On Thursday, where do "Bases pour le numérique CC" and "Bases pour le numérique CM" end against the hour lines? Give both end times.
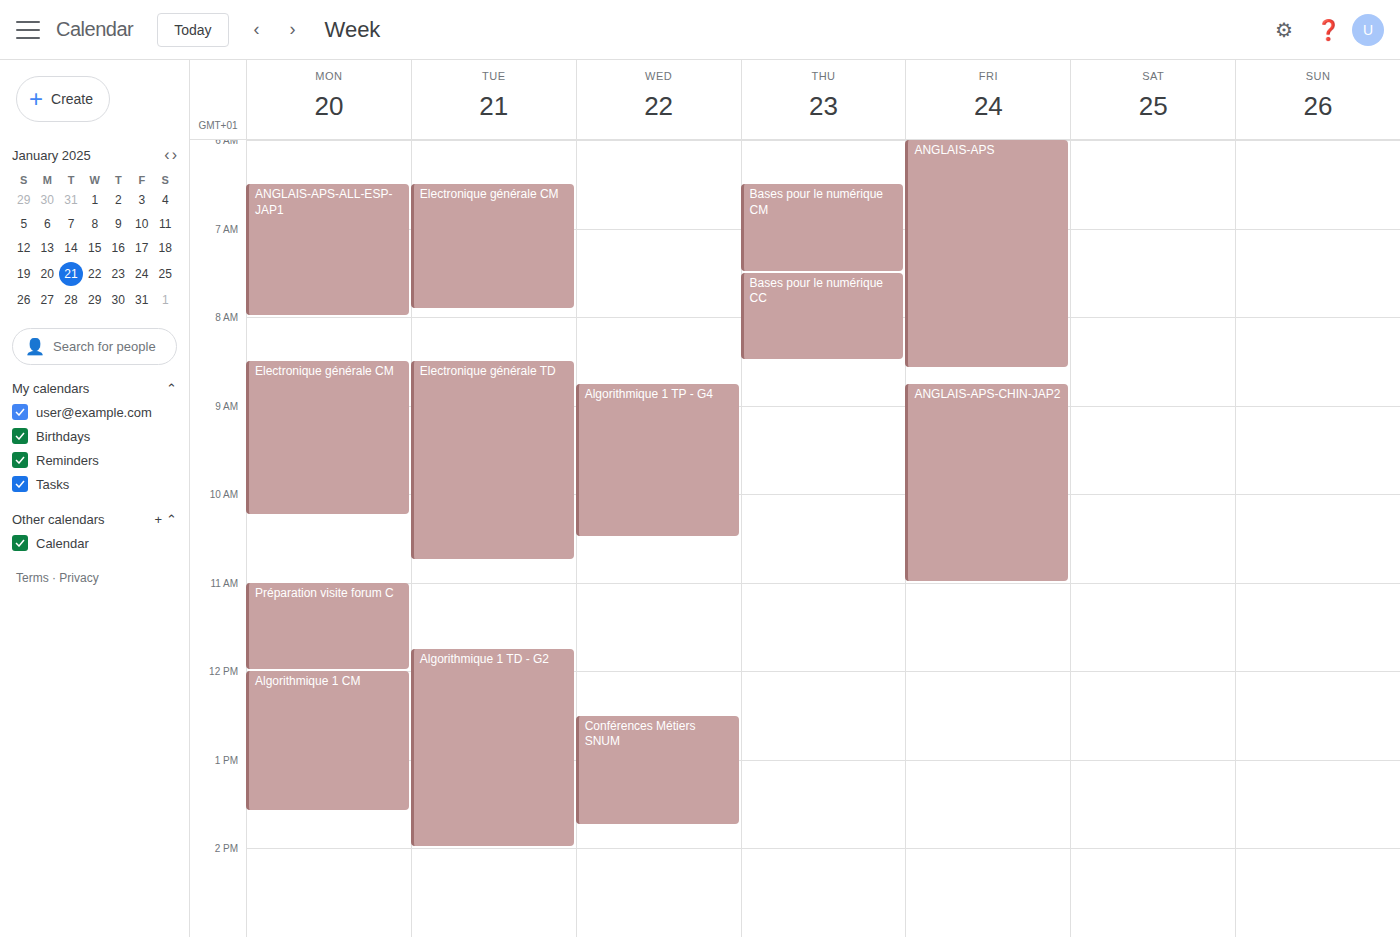
"Bases pour le numérique CC": 8:30 AM, halfway between the 8 AM and 9 AM lines. "Bases pour le numérique CM": 7:30 AM, halfway between the 7 AM and 8 AM lines.